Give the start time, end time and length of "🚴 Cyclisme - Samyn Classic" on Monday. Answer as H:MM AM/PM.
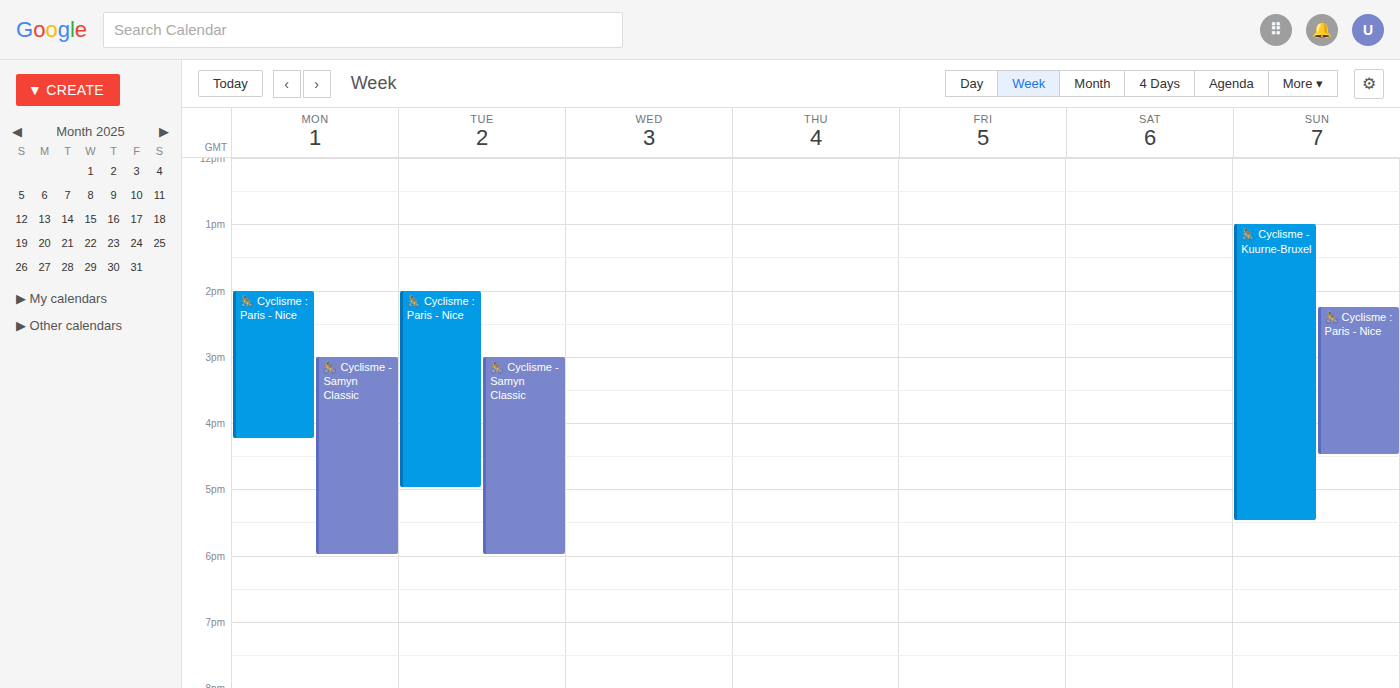
3:00 PM to 6:00 PM, 3 hours